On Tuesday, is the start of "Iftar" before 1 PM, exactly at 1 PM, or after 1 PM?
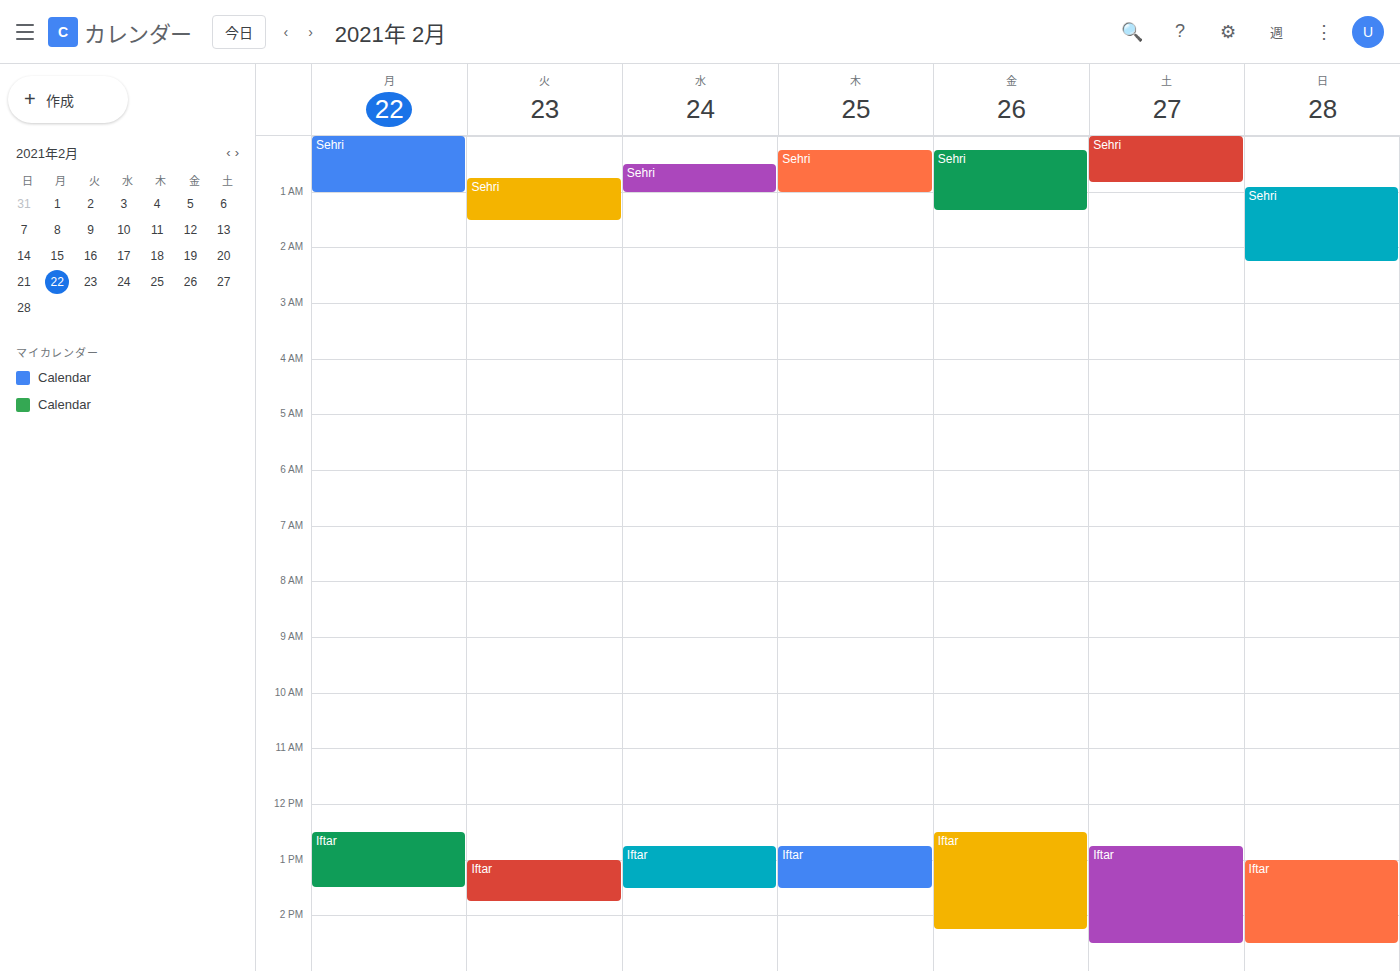
1:00 PM -- exactly at 1 PM, on the 1 PM line.